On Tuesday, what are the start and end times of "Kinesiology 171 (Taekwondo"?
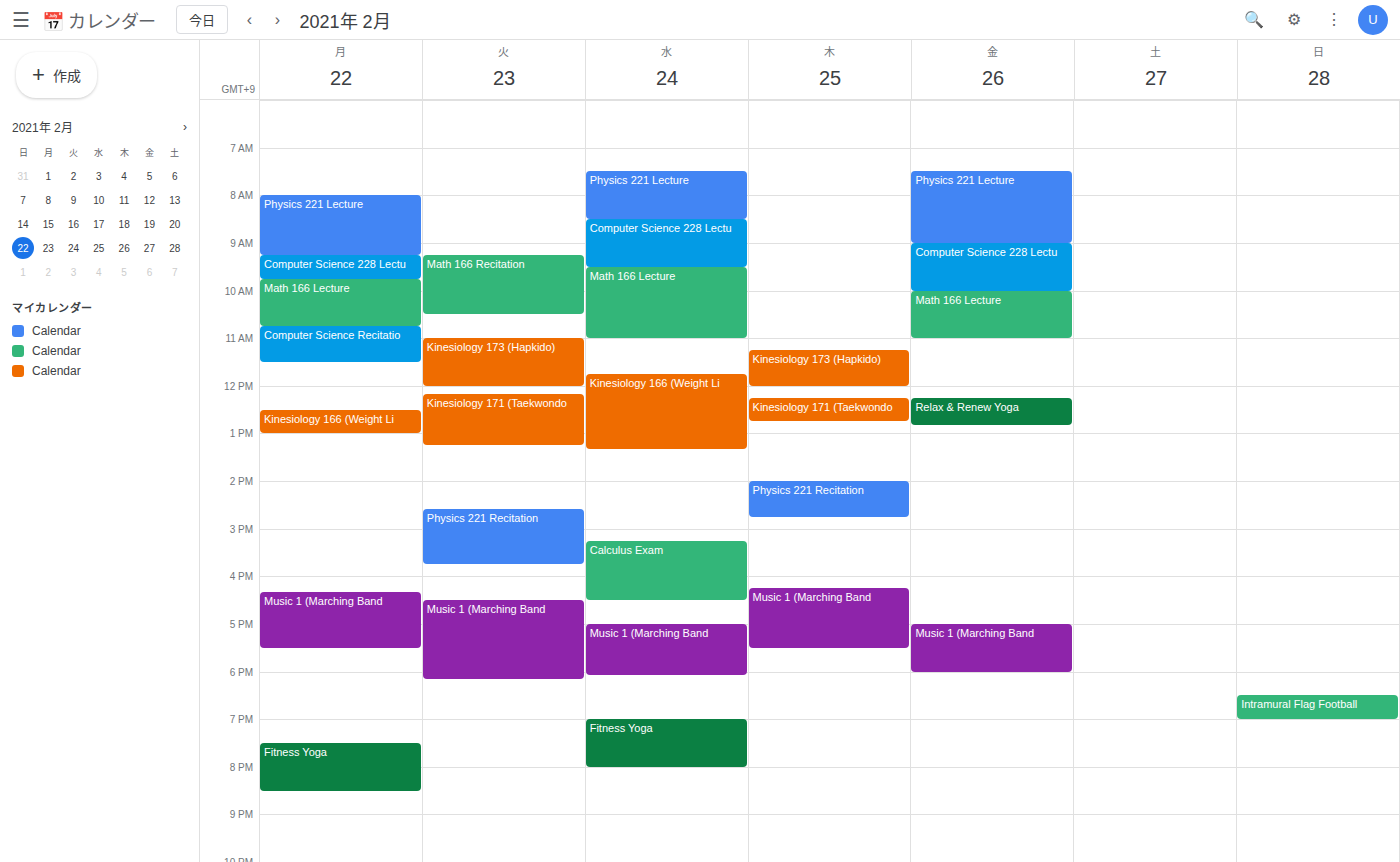
12:10 PM to 1:15 PM